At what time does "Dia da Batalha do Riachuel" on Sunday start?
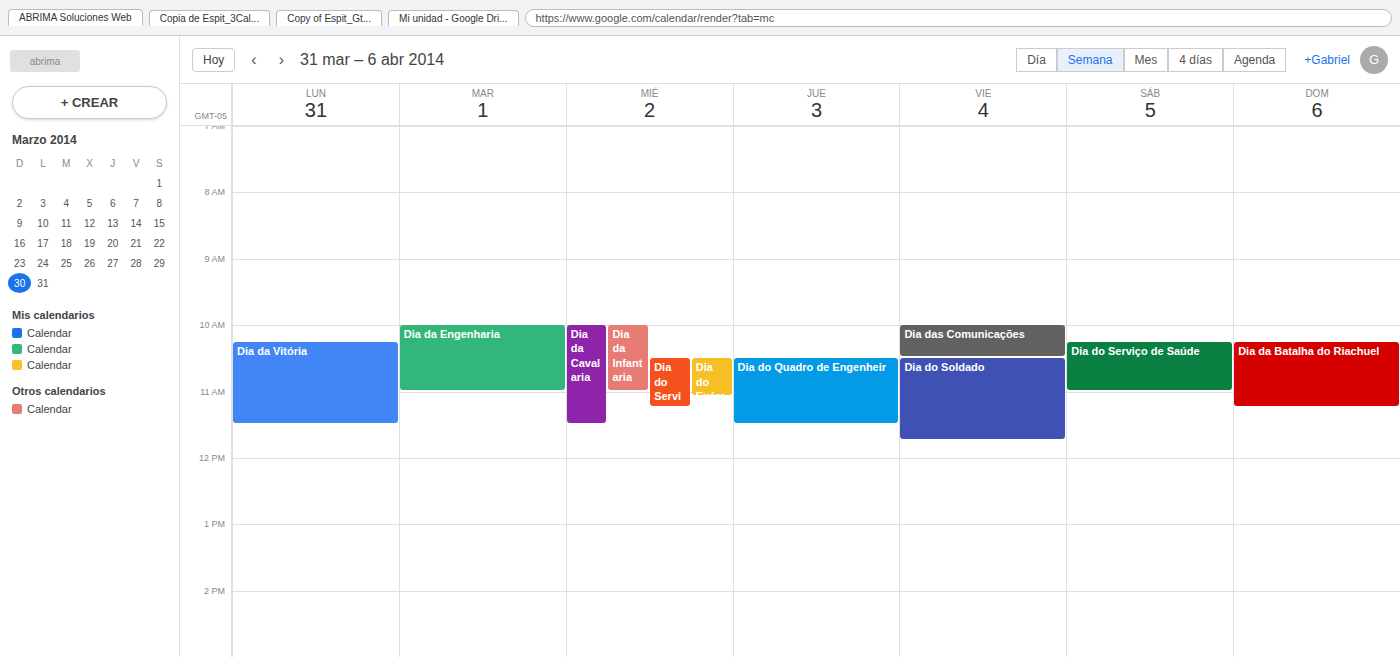
10:15